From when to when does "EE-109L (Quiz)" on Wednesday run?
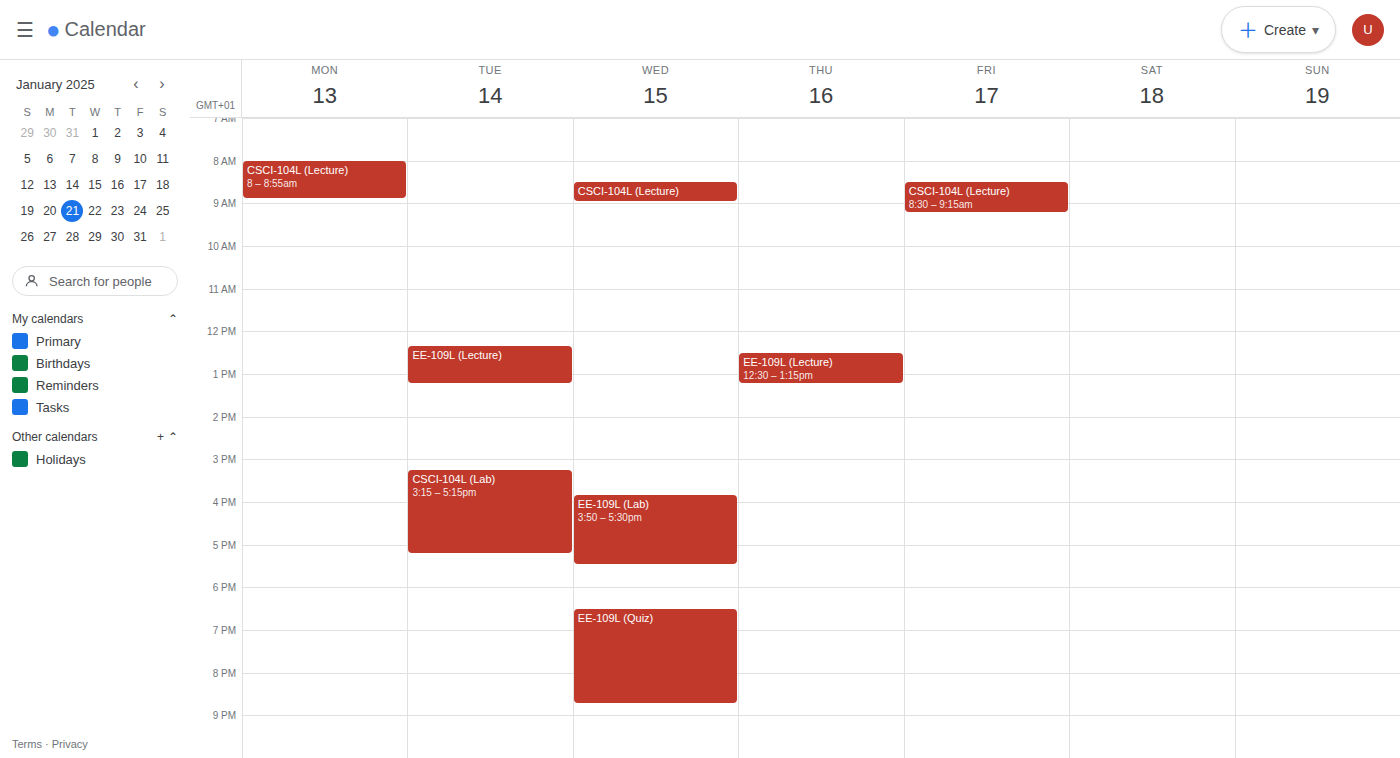
6:30 PM to 8:45 PM